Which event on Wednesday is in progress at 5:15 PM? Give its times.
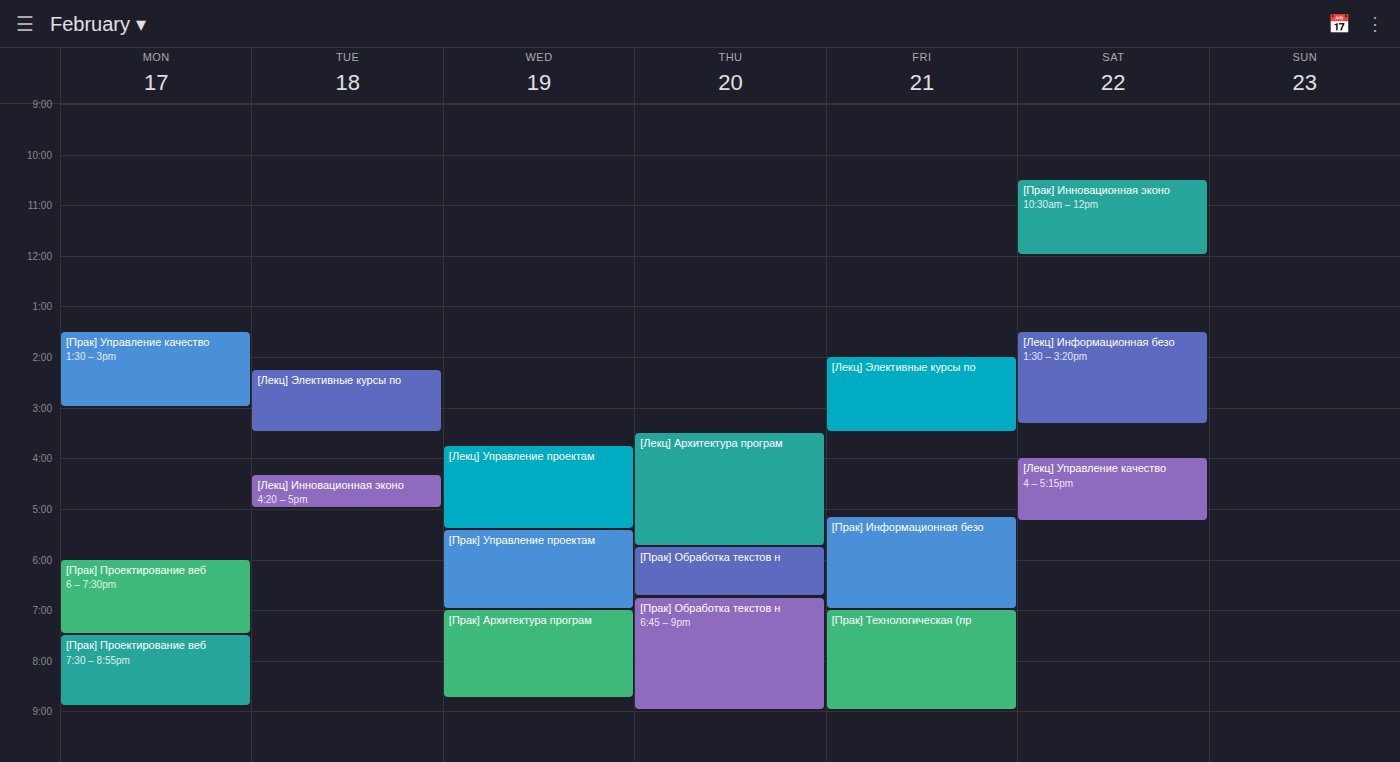
"[Лекц] Управление проектам", 3:45 PM to 5:25 PM